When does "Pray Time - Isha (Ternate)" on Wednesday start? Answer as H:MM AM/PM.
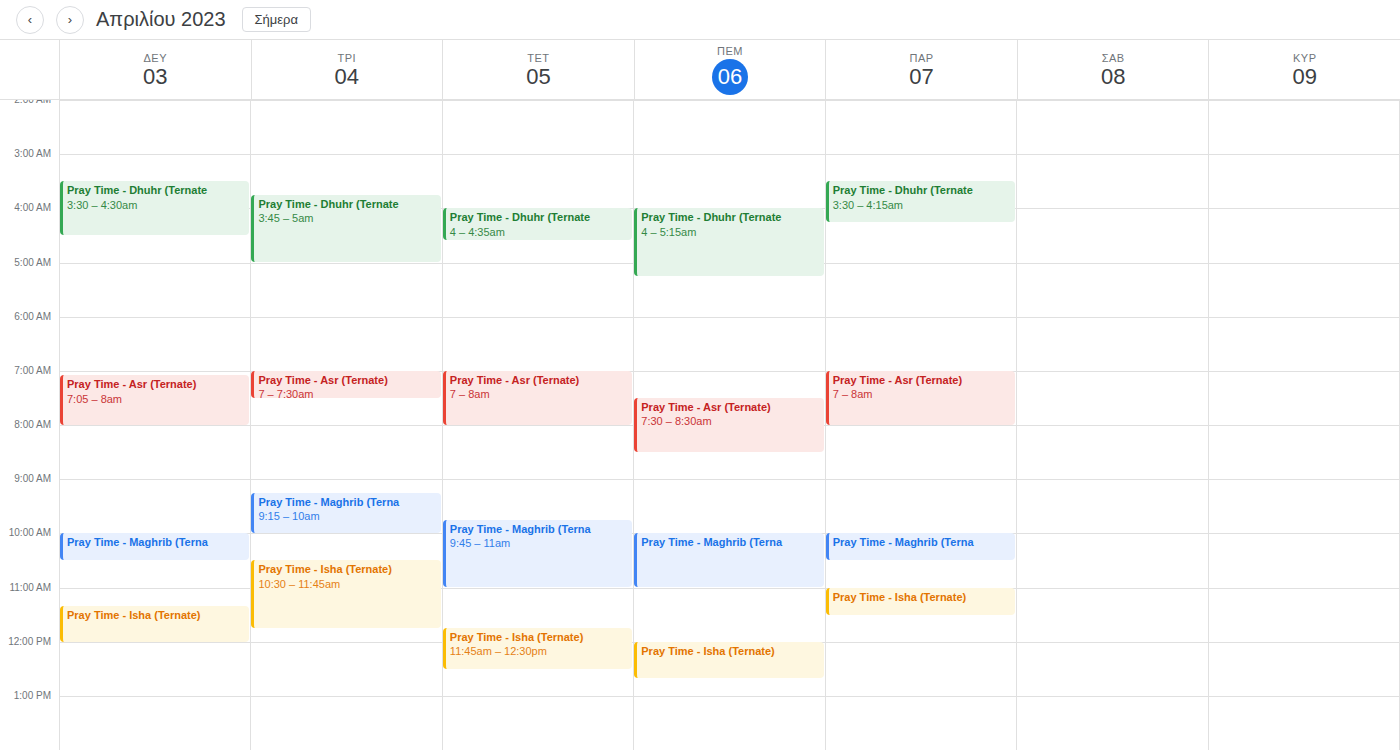
11:45 AM